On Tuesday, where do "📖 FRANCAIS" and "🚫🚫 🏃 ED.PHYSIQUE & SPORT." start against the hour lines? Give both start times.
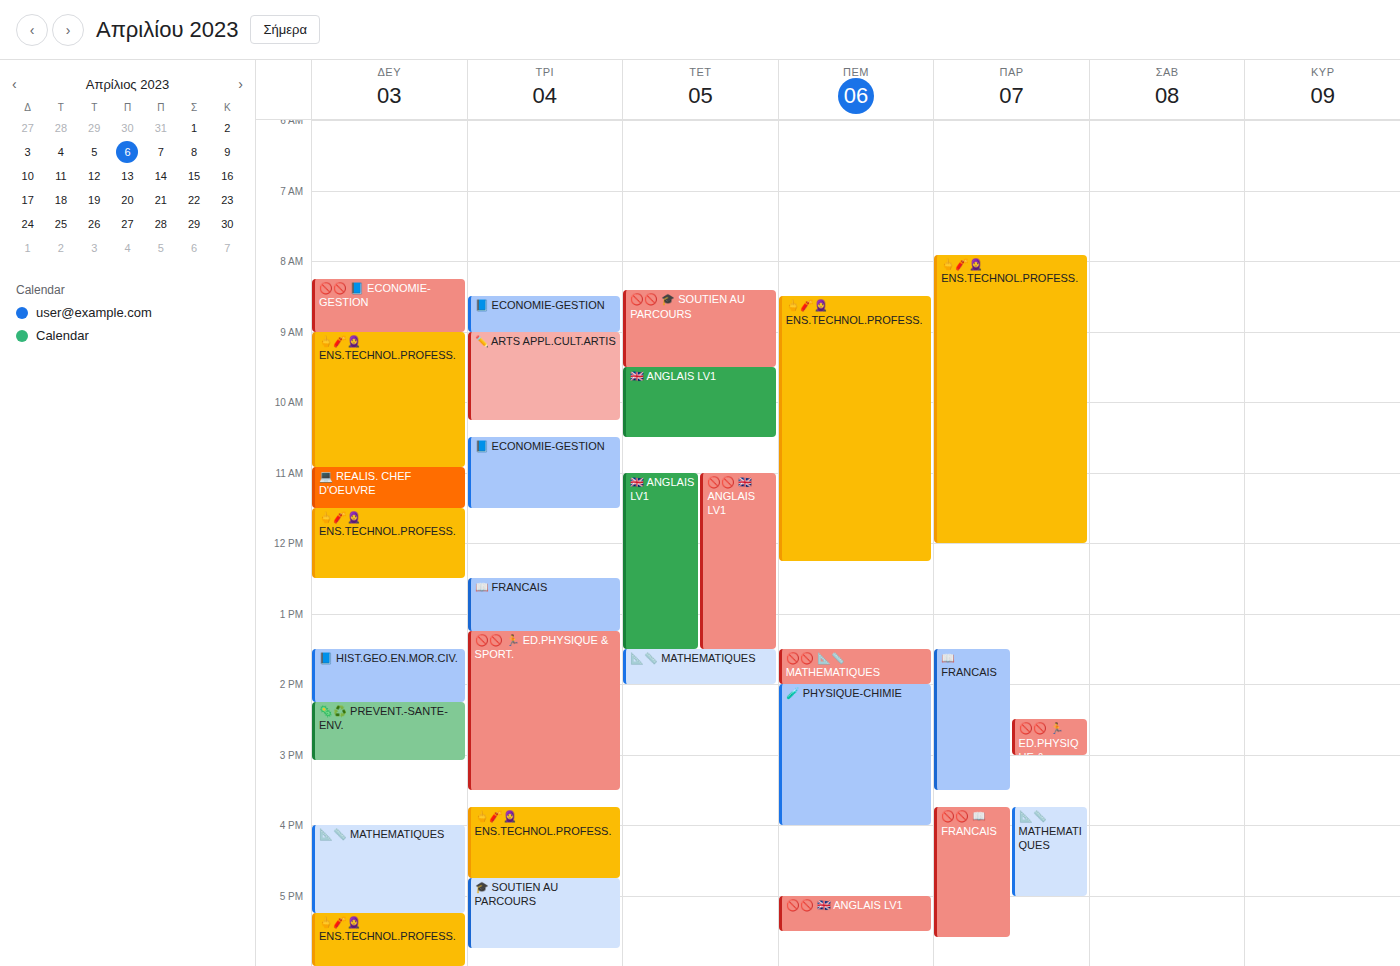
"📖 FRANCAIS": 12:30 PM, halfway between the 12 PM and 1 PM lines. "🚫🚫 🏃 ED.PHYSIQUE & SPORT.": 1:15 PM, neither: a quarter of the way from the 1 PM line to the 2 PM line.